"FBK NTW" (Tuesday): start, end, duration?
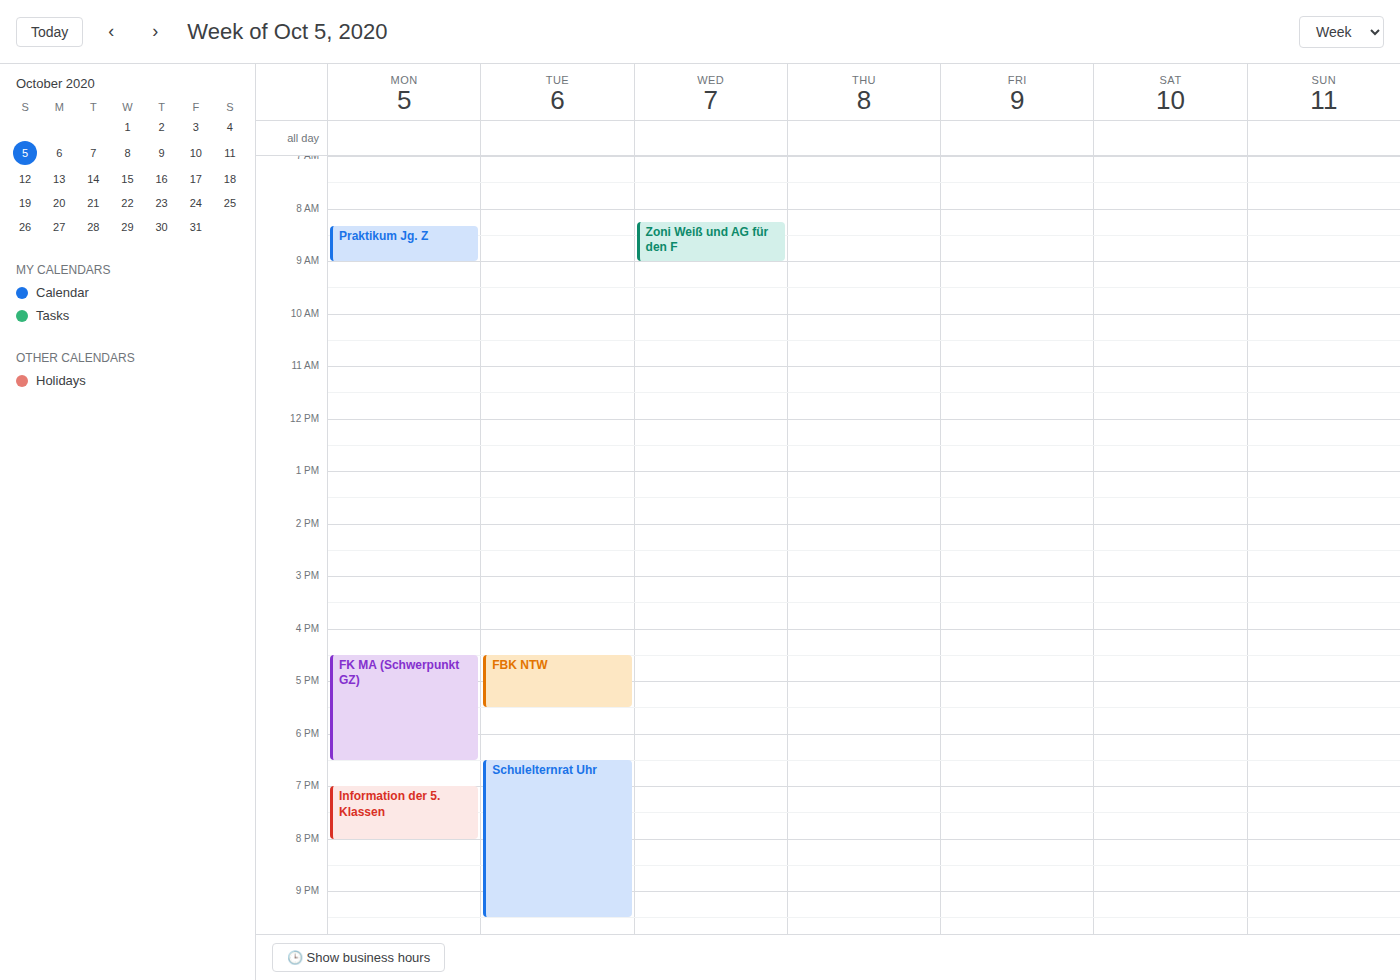
4:30 PM to 5:30 PM, 1 hour